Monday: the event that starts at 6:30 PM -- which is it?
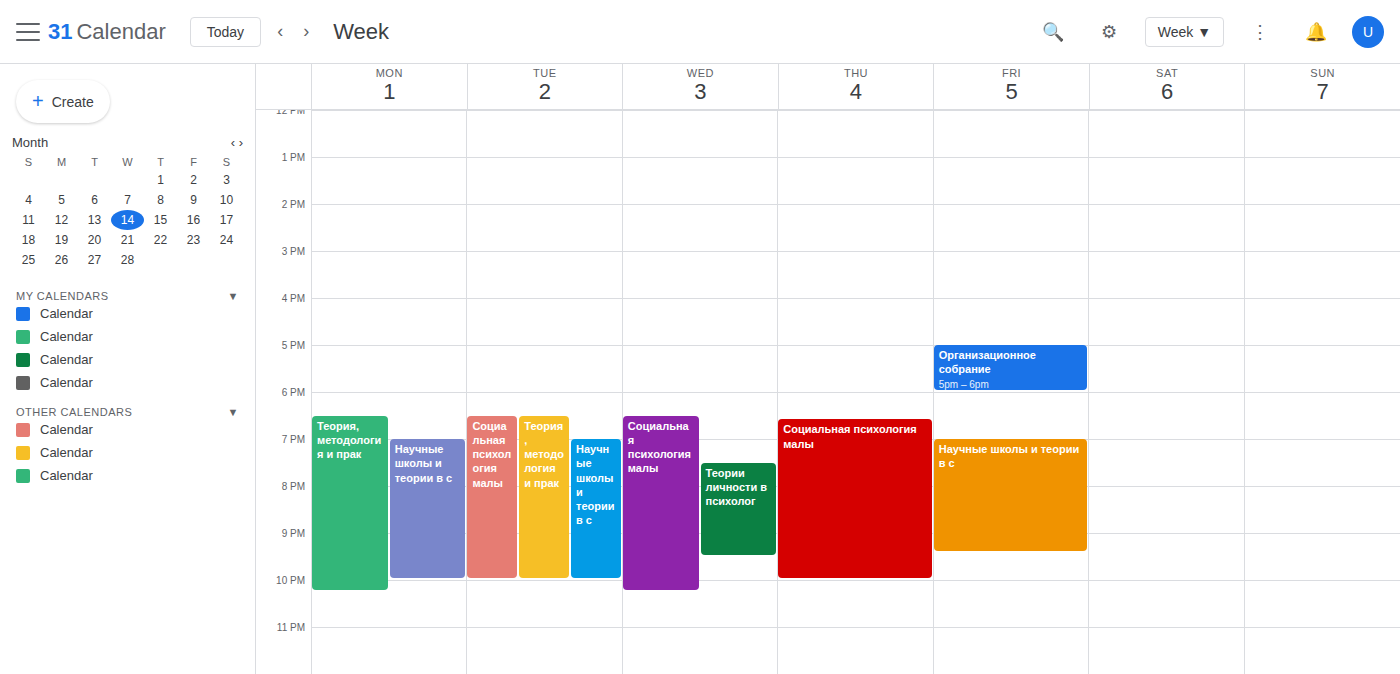
"Теория, методология и прак"